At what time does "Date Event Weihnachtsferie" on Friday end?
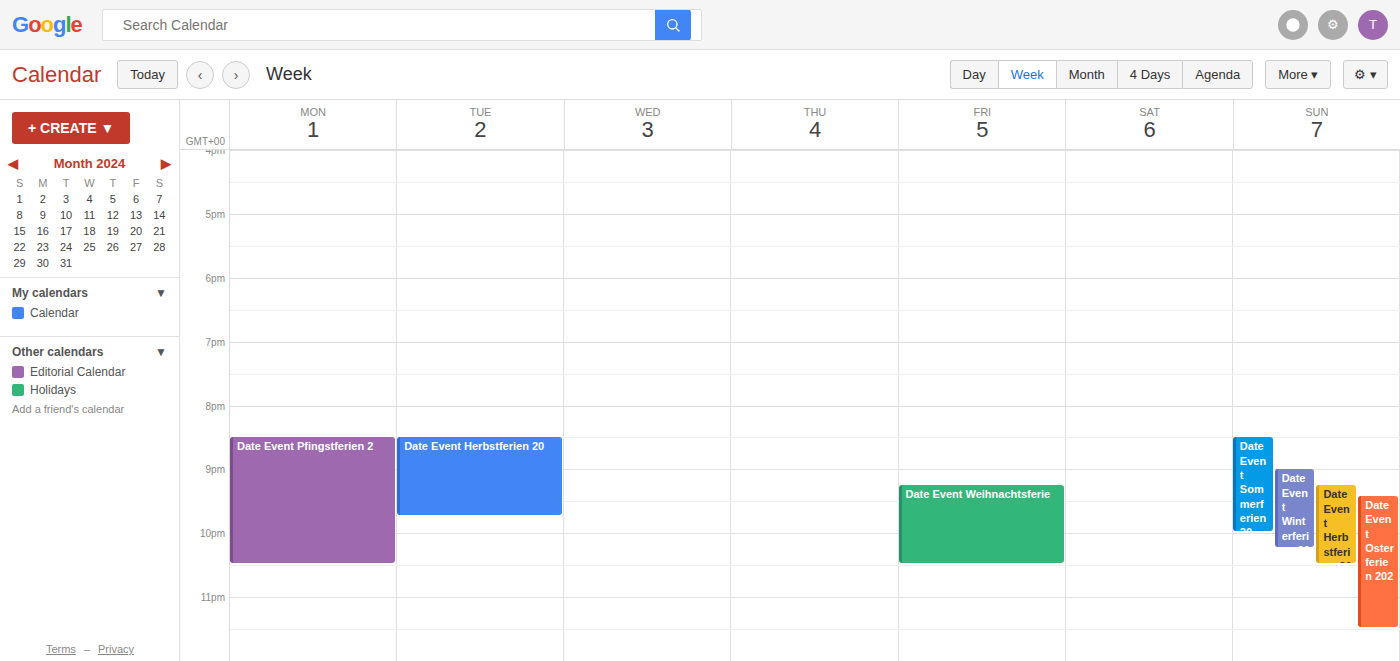
10:30 PM